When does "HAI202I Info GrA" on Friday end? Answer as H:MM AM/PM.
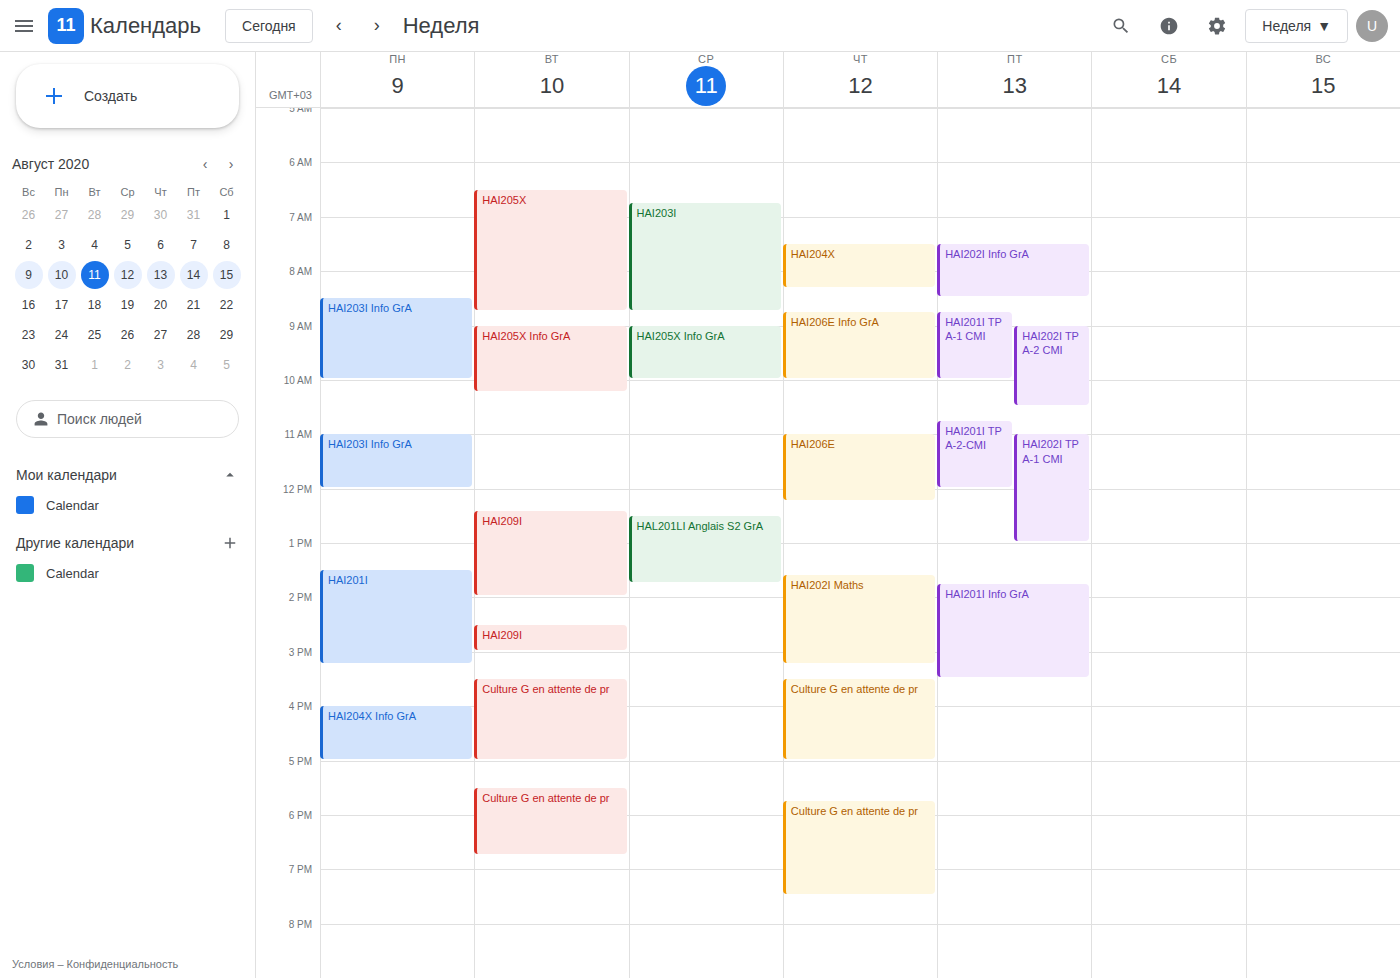
8:30 AM